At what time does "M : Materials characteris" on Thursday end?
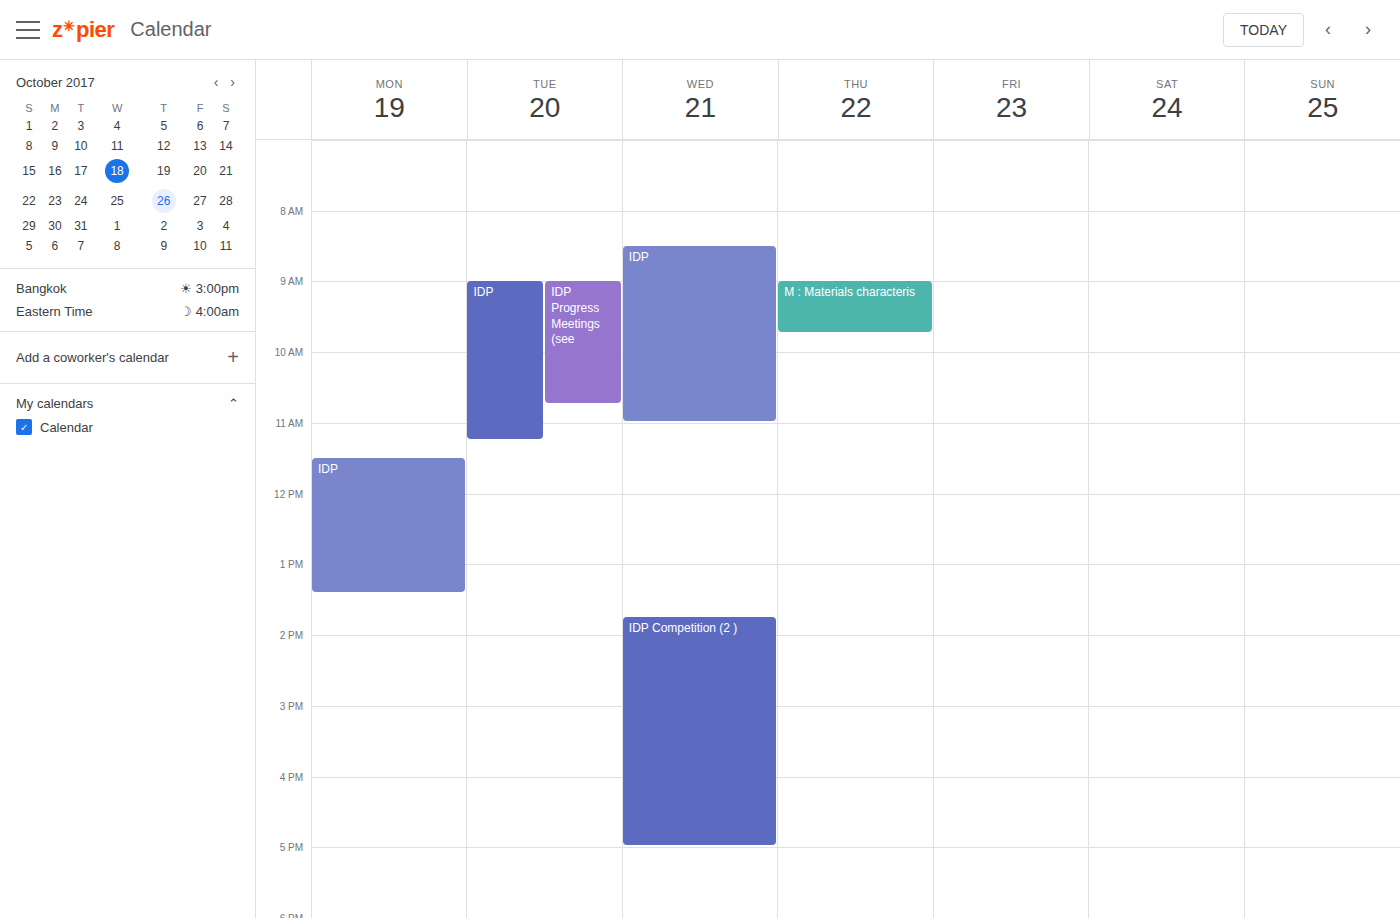
9:45 AM